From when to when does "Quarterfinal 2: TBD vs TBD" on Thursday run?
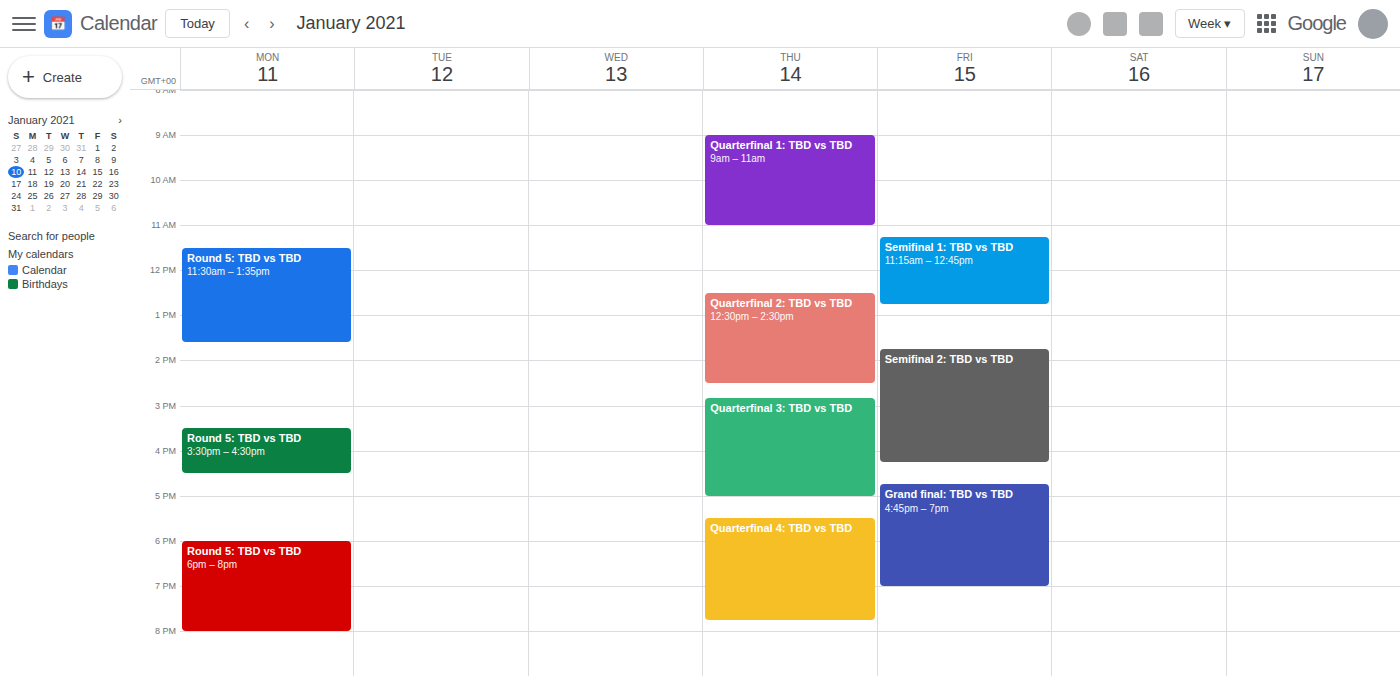
12:30 PM to 2:30 PM